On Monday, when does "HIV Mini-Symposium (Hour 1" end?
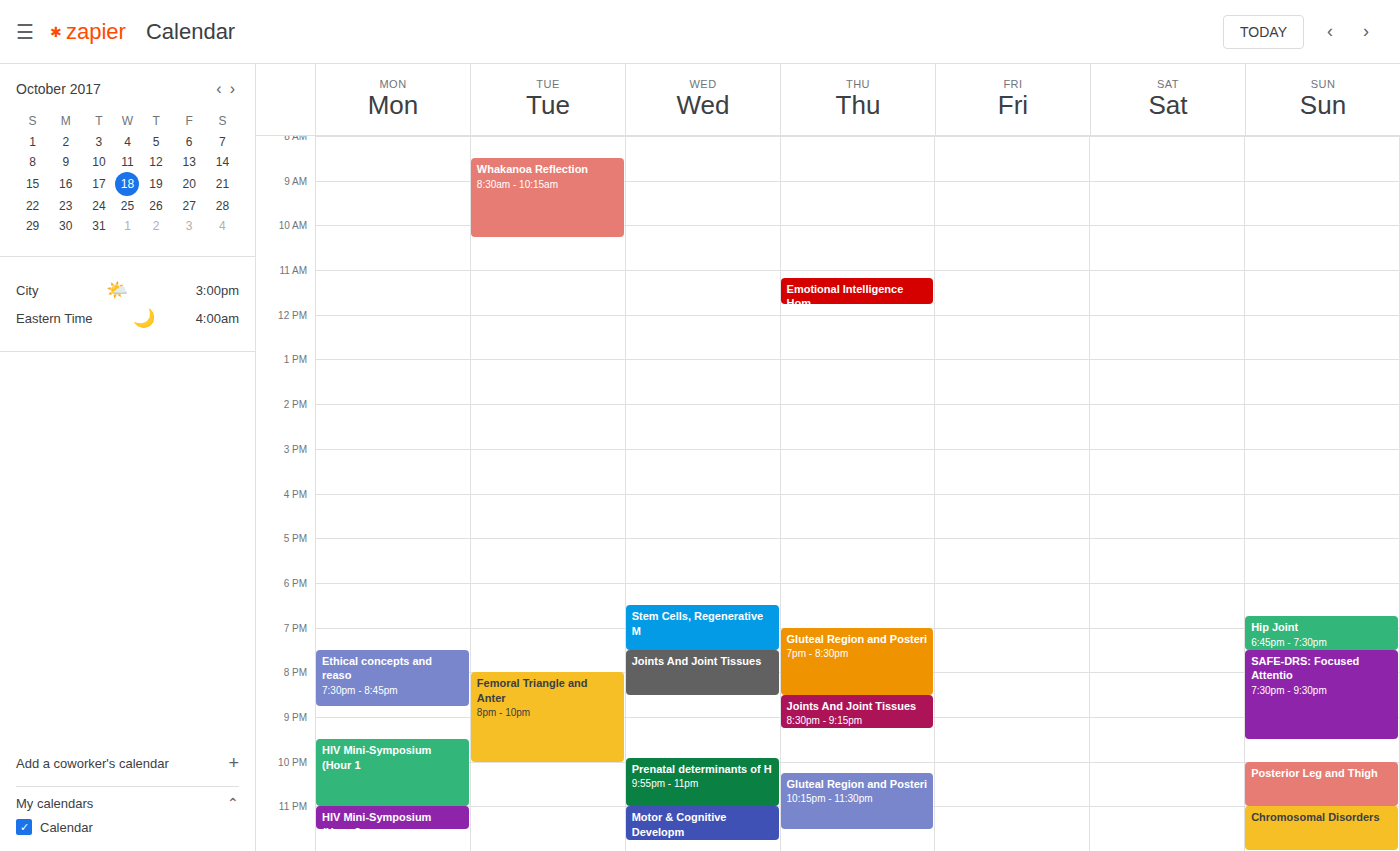
11:00 PM